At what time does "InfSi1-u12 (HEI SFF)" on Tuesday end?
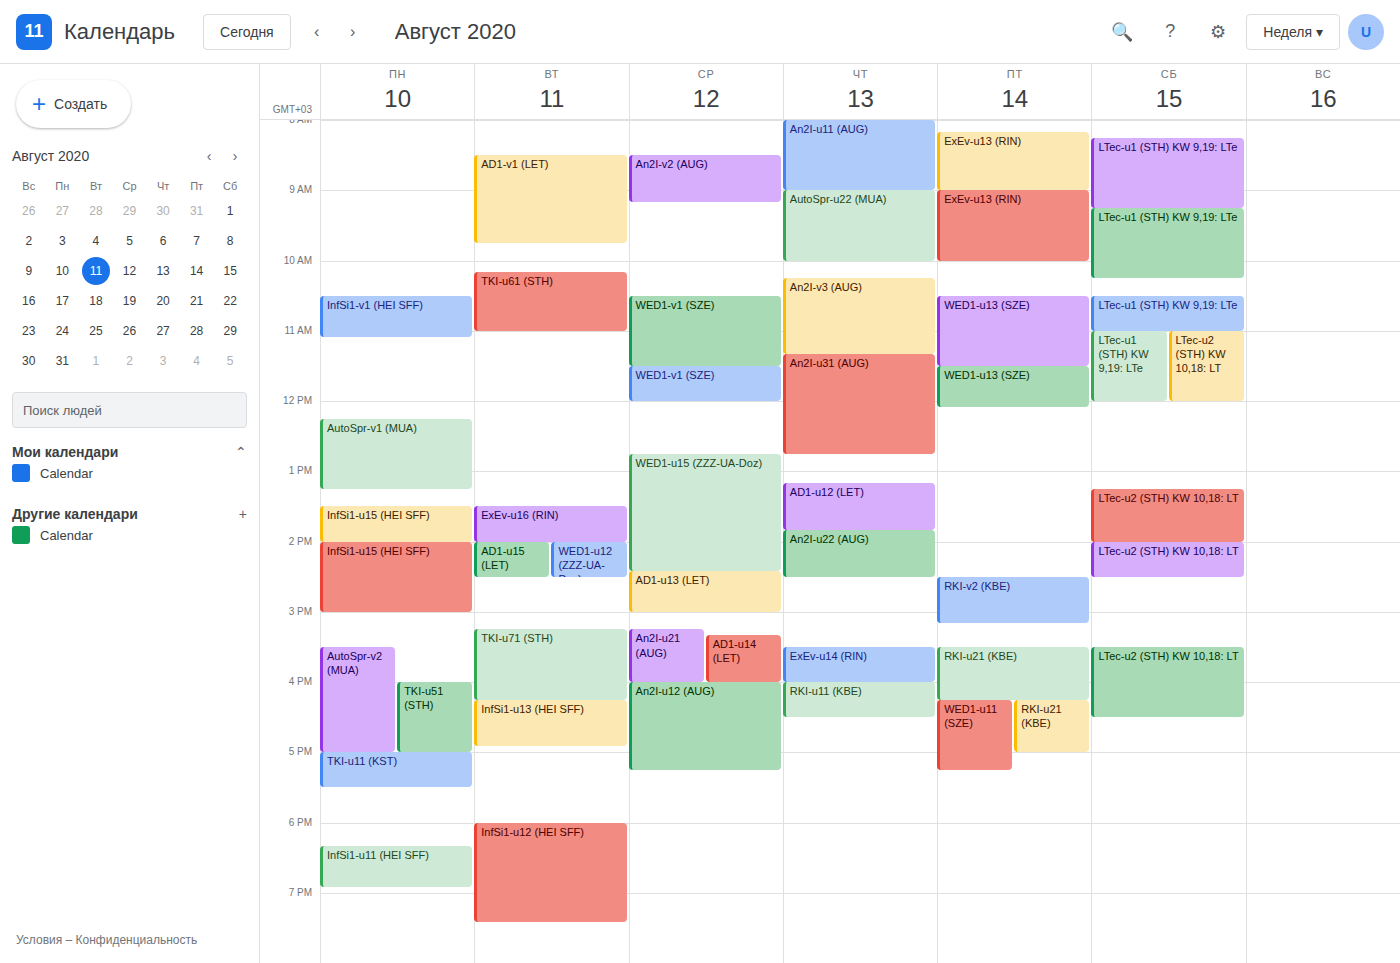
19:25